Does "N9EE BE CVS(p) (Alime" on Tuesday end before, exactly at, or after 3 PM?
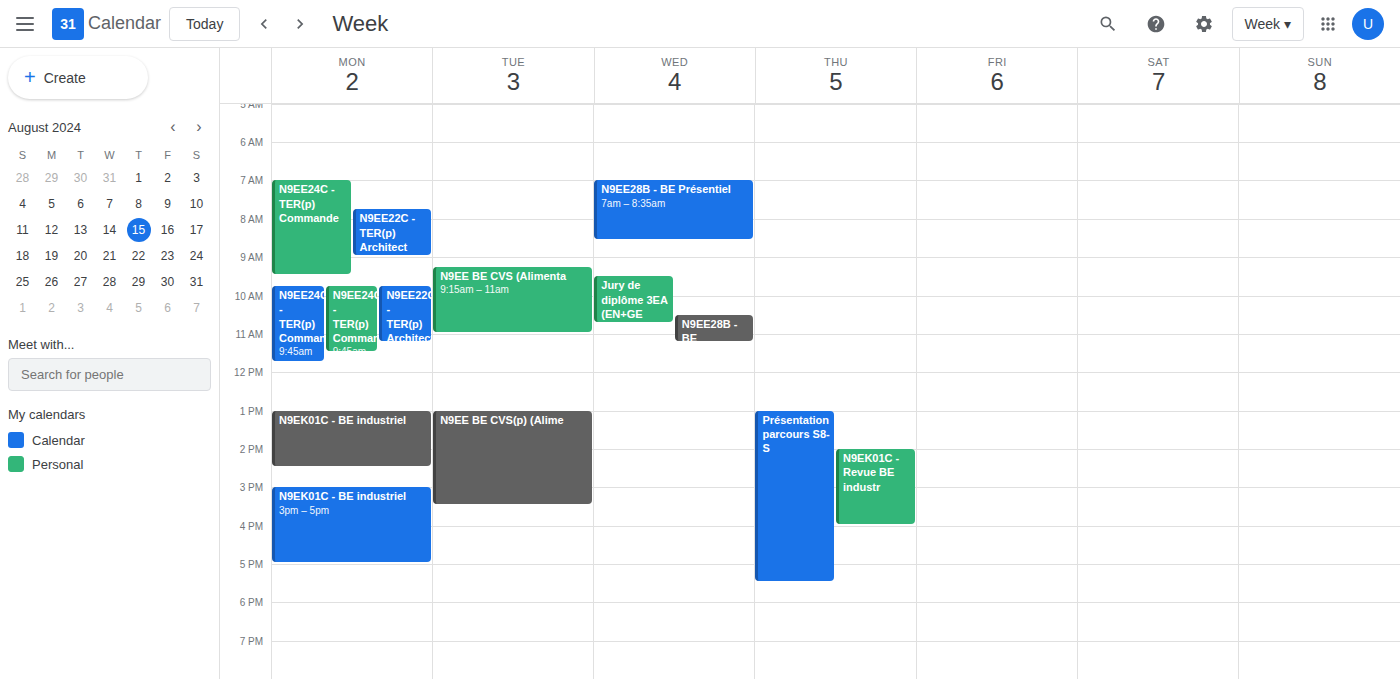
3:30 PM -- after 3 PM, 30 minutes below the 3 PM line.